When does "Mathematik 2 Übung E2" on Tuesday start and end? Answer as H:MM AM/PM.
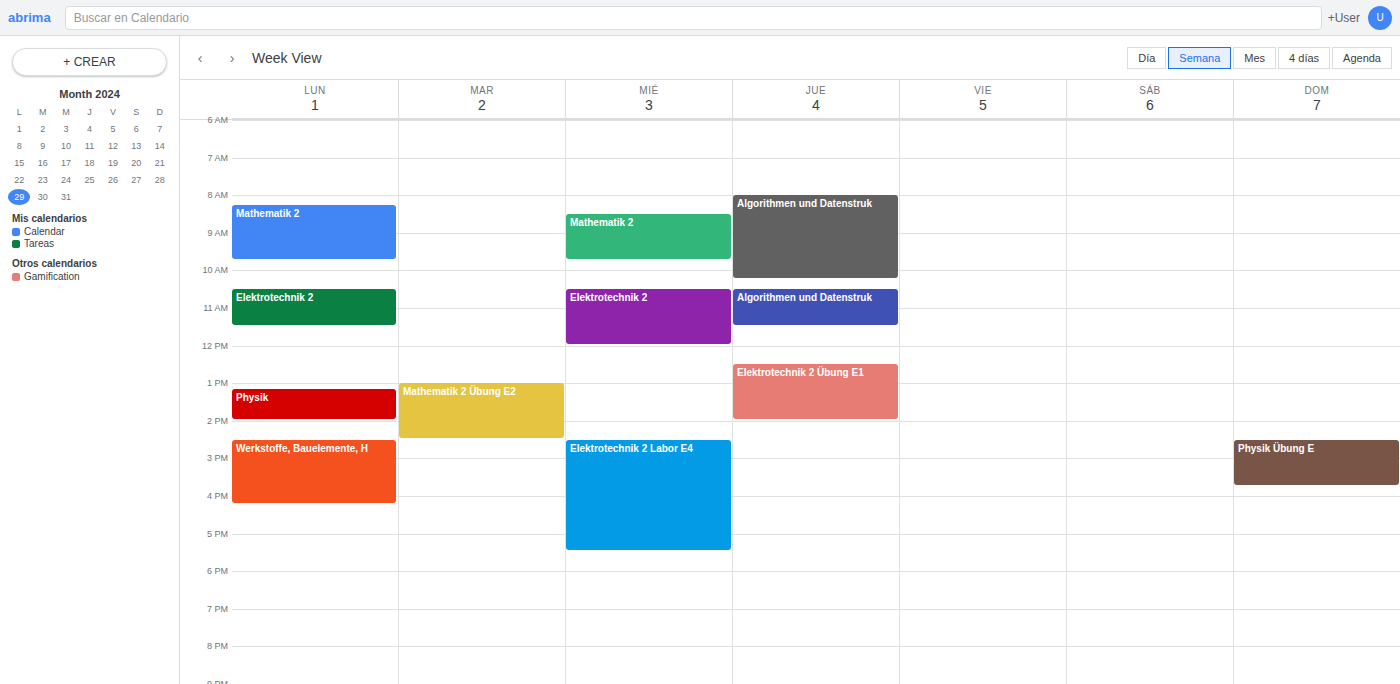
1:00 PM to 2:30 PM